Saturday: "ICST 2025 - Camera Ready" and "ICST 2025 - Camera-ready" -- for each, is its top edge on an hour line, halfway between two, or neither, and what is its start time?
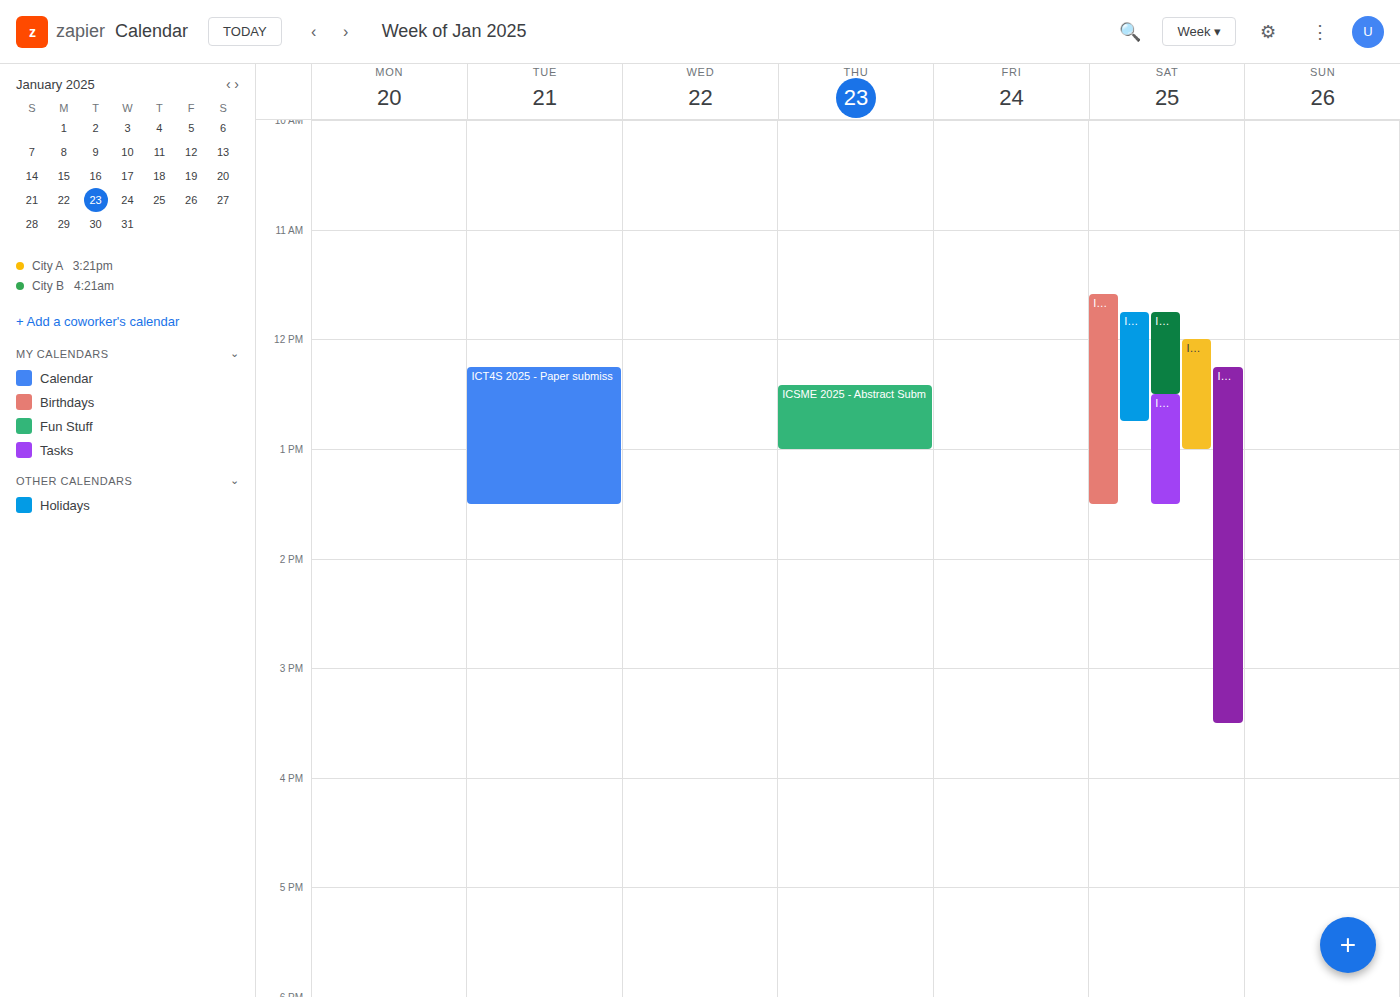
"ICST 2025 - Camera Ready": 12:30 PM, halfway between the 12 PM and 1 PM lines. "ICST 2025 - Camera-ready": 12:00 PM, exactly on the 12 PM line.